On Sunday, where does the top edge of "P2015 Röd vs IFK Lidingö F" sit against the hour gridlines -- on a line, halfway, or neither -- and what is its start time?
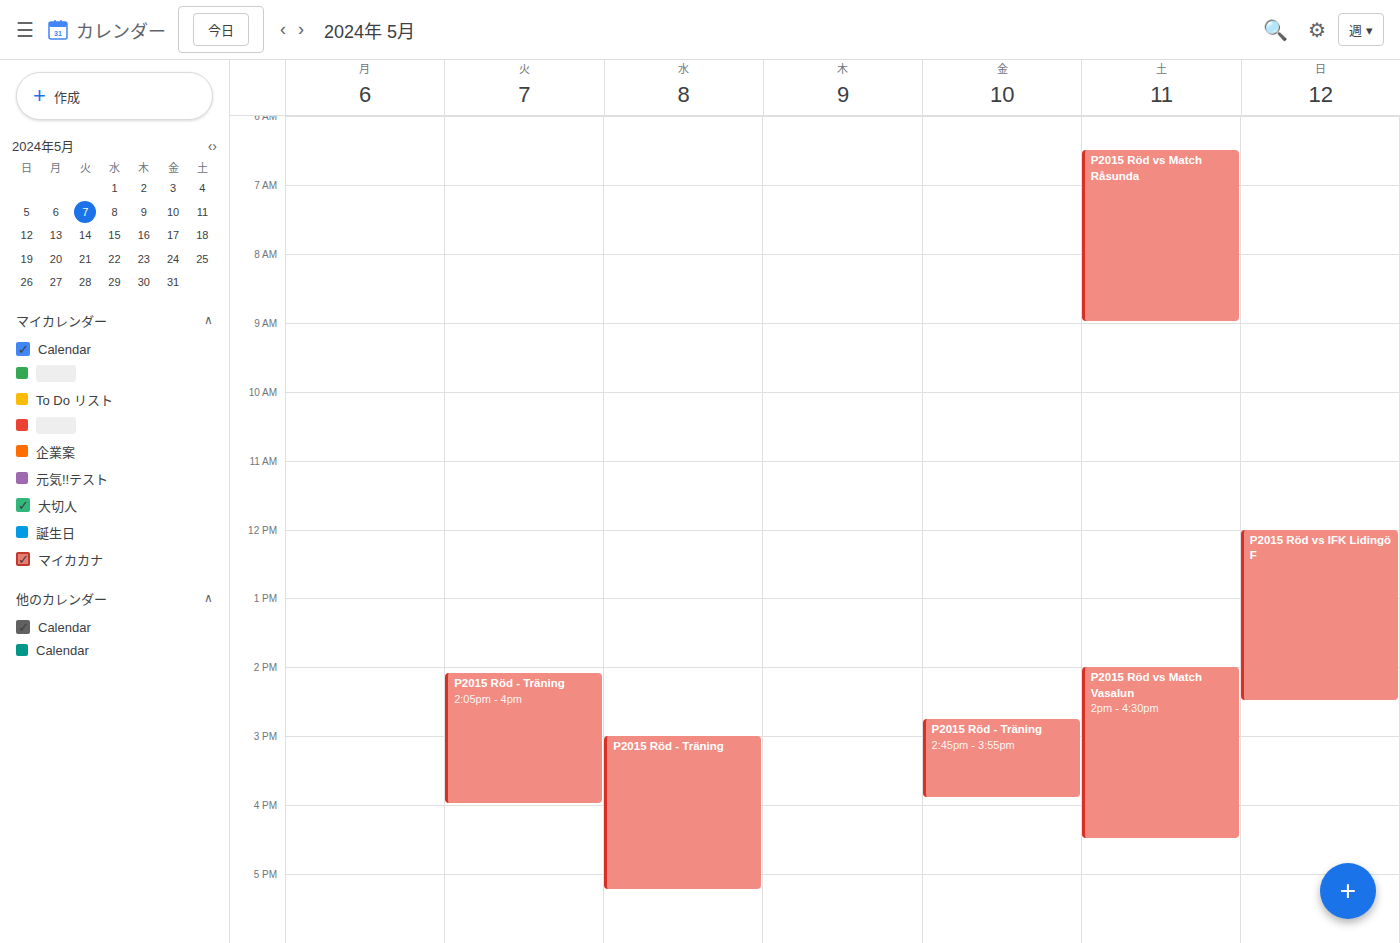
12:00 PM -- exactly on the 12 PM line.